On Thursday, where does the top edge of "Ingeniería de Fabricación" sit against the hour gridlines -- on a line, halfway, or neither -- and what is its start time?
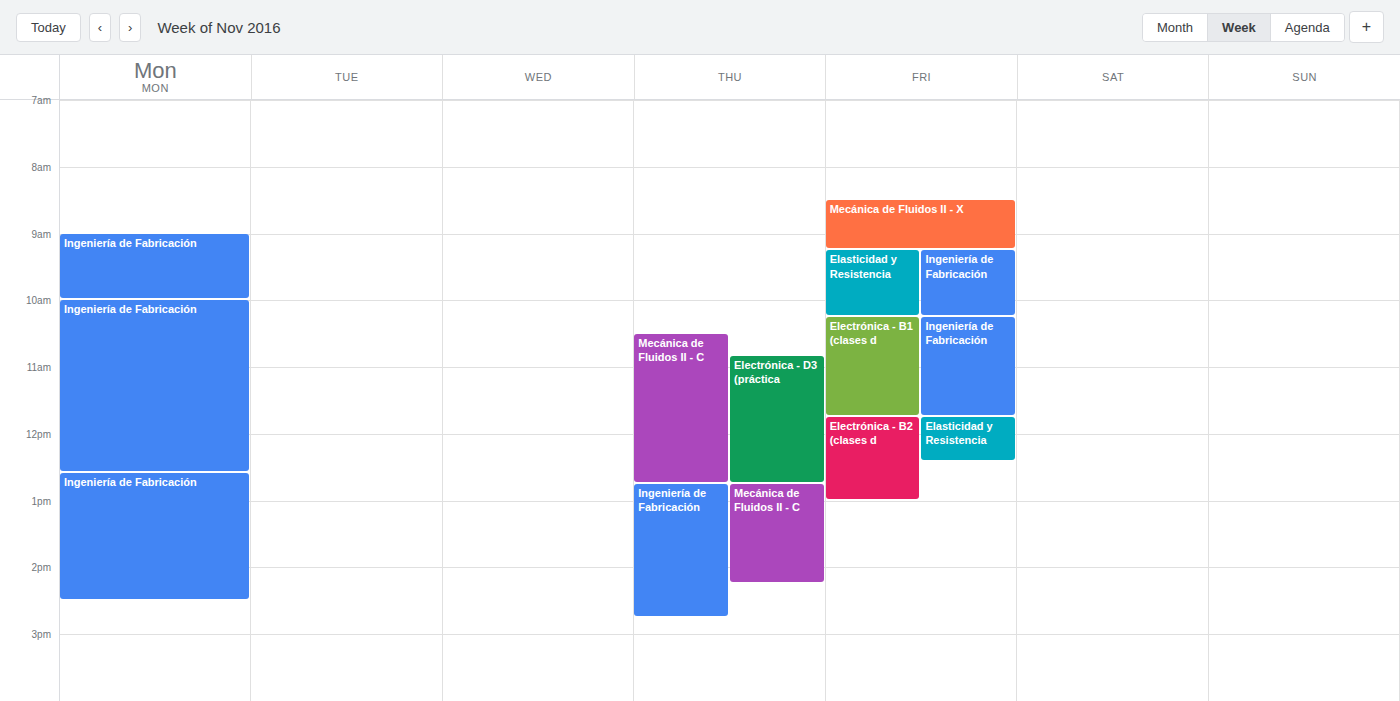
12:45 PM -- neither: three quarters of the way from the 12 PM line to the 1 PM line.